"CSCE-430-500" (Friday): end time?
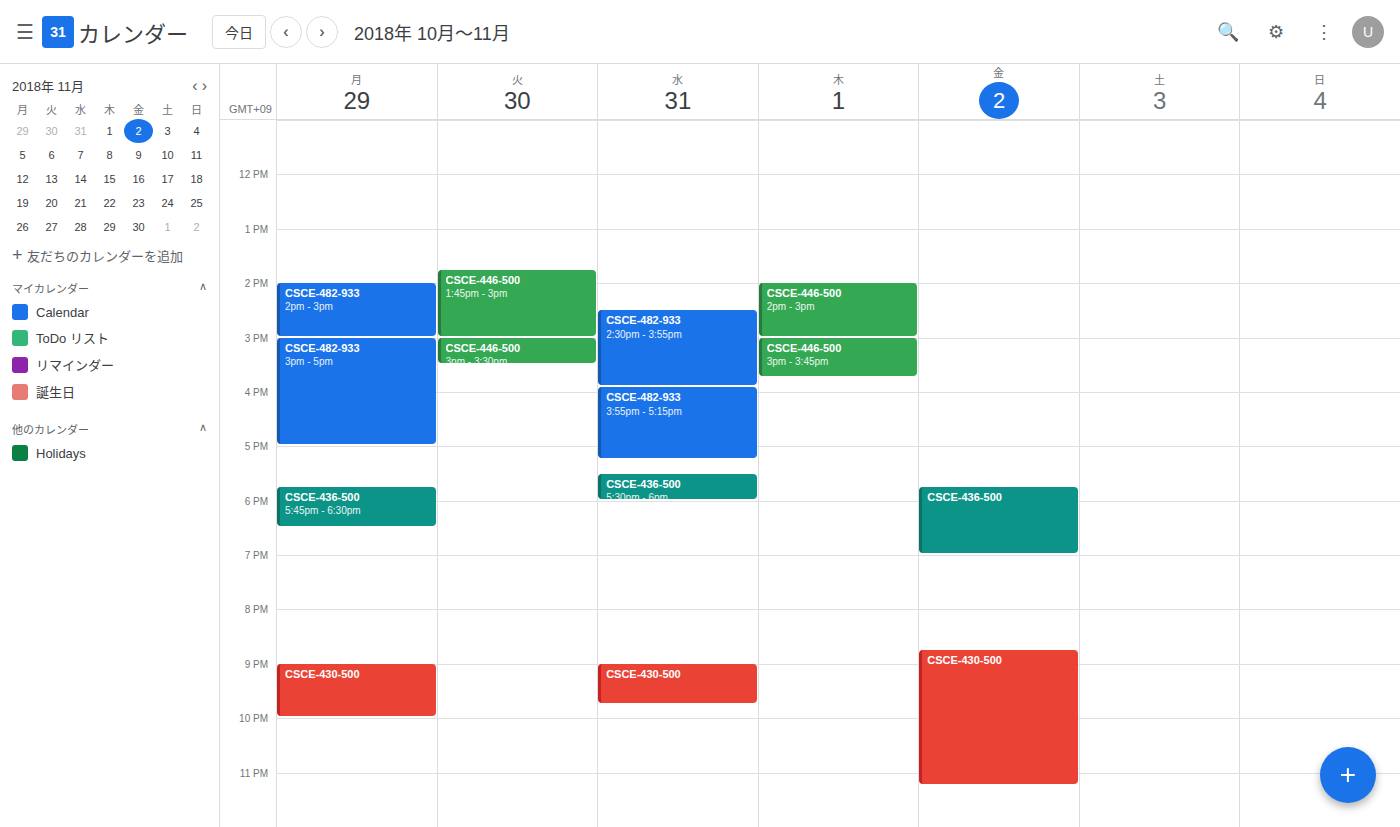
11:15 PM